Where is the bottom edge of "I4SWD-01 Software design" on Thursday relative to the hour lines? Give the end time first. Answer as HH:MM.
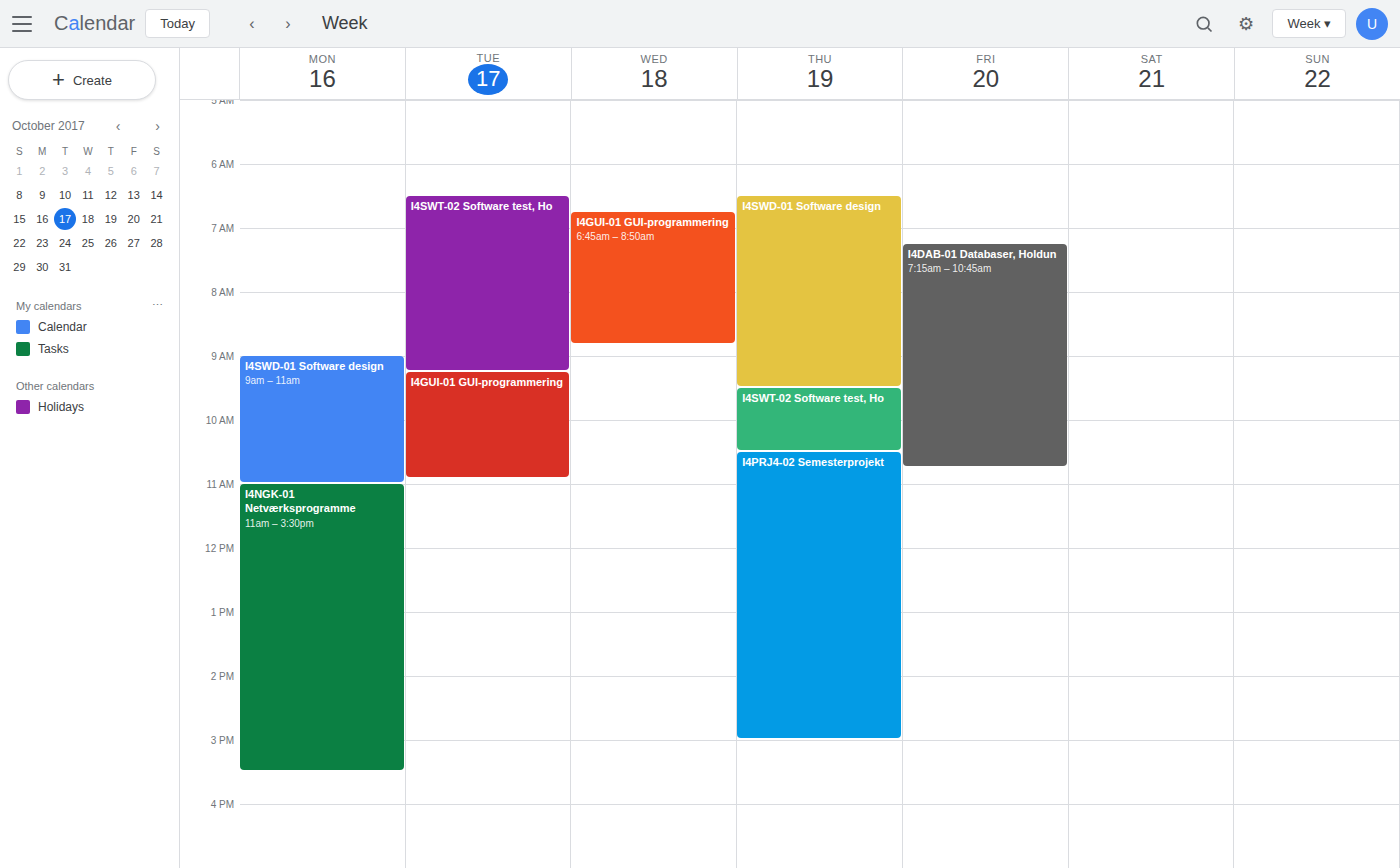
09:30 -- halfway between the 09:00 and 10:00 lines.